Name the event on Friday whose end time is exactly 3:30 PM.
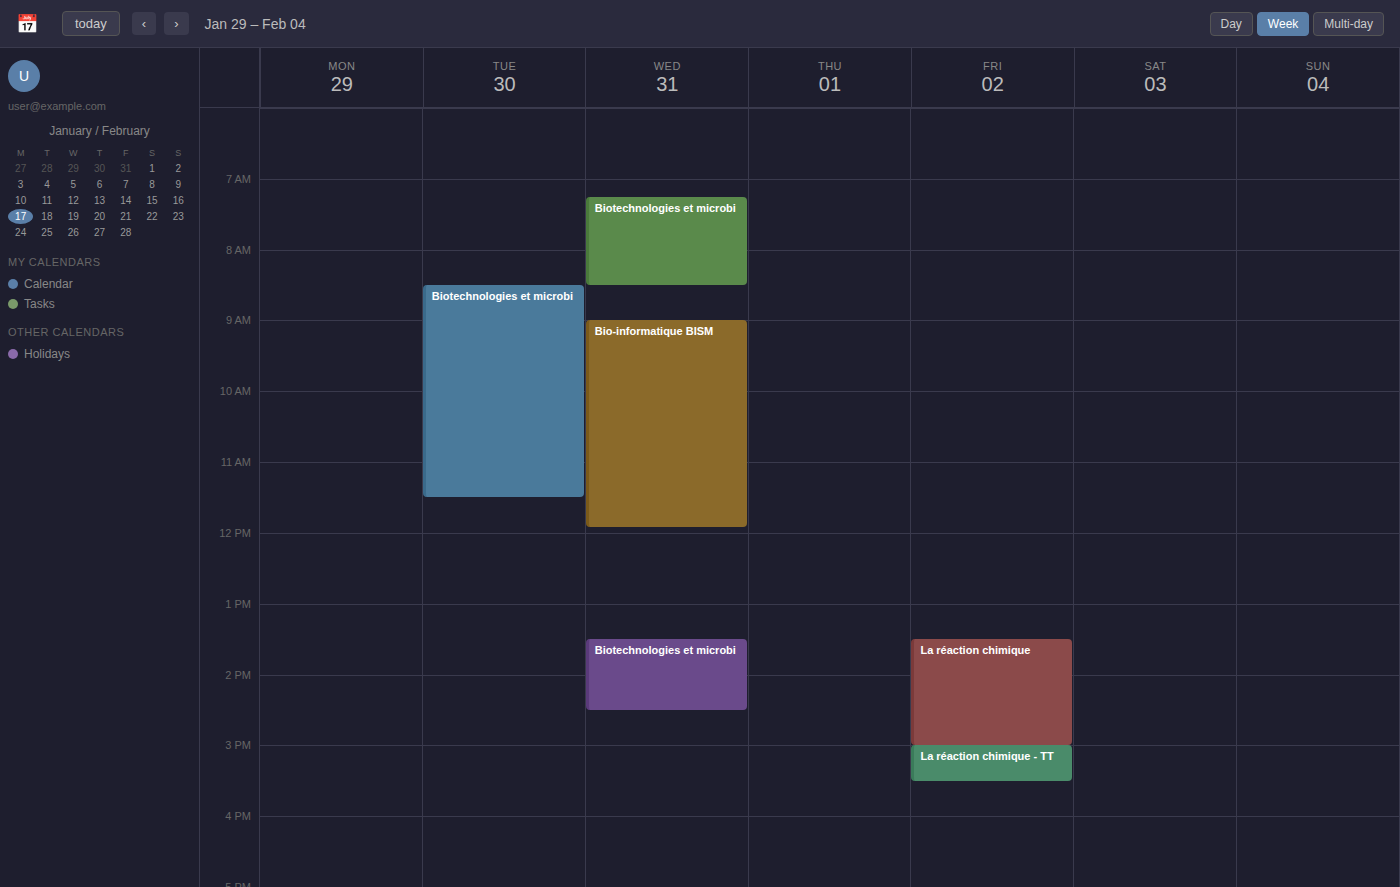
"La réaction chimique - TT"